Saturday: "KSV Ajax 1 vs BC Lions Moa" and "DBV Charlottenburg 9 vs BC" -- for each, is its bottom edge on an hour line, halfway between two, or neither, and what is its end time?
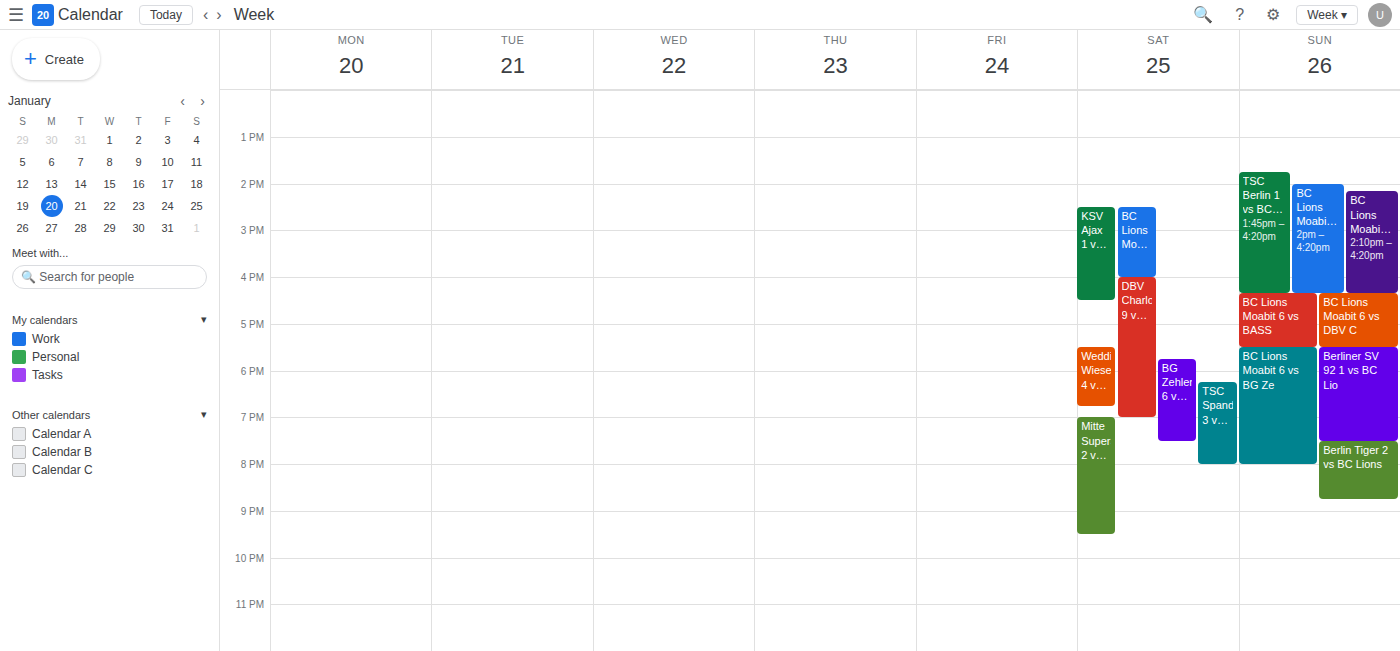
"KSV Ajax 1 vs BC Lions Moa": 4:30 PM, halfway between the 4 PM and 5 PM lines. "DBV Charlottenburg 9 vs BC": 7:00 PM, exactly on the 7 PM line.